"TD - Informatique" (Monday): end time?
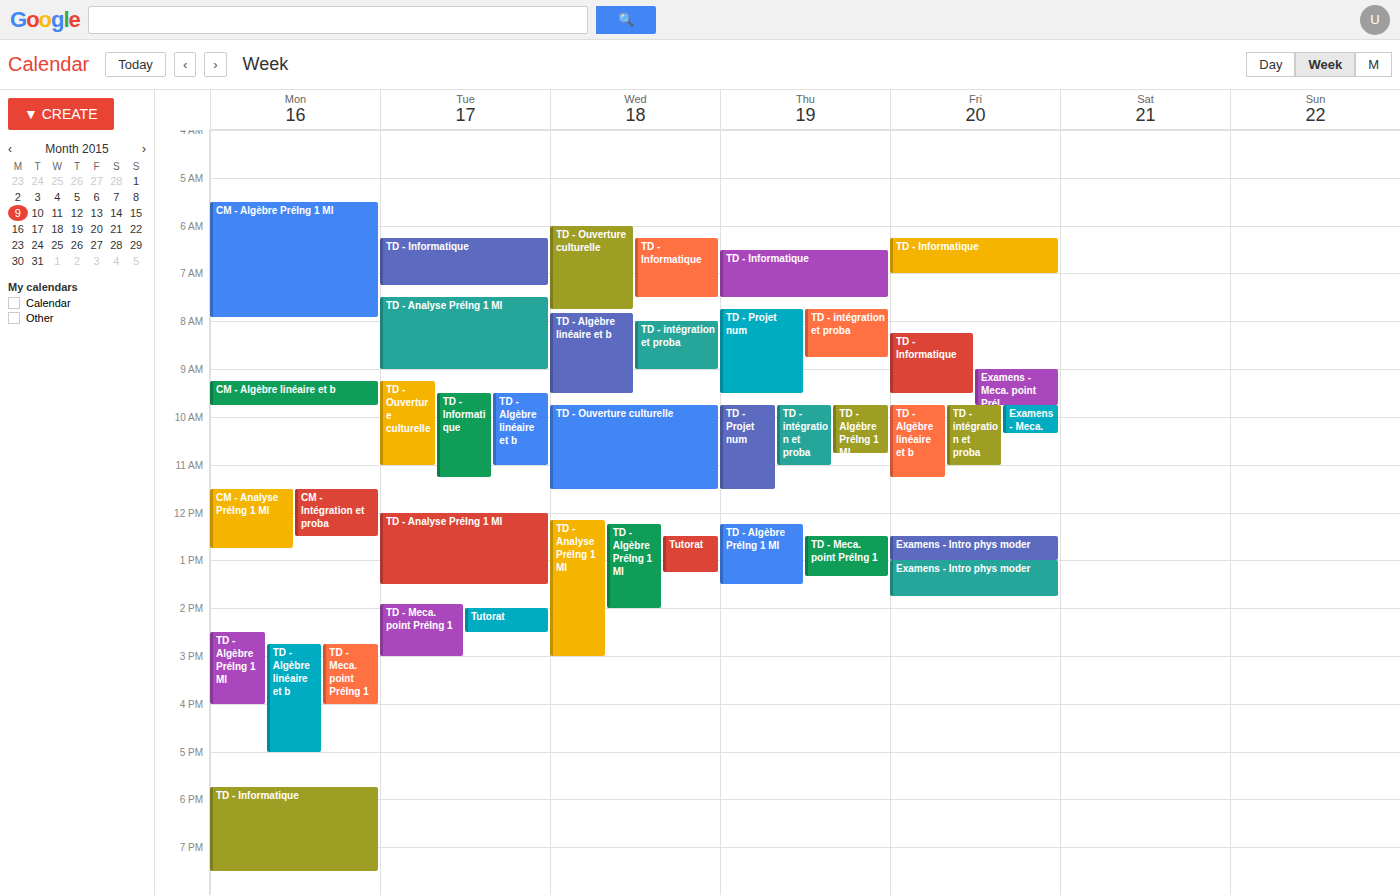
7:30 PM